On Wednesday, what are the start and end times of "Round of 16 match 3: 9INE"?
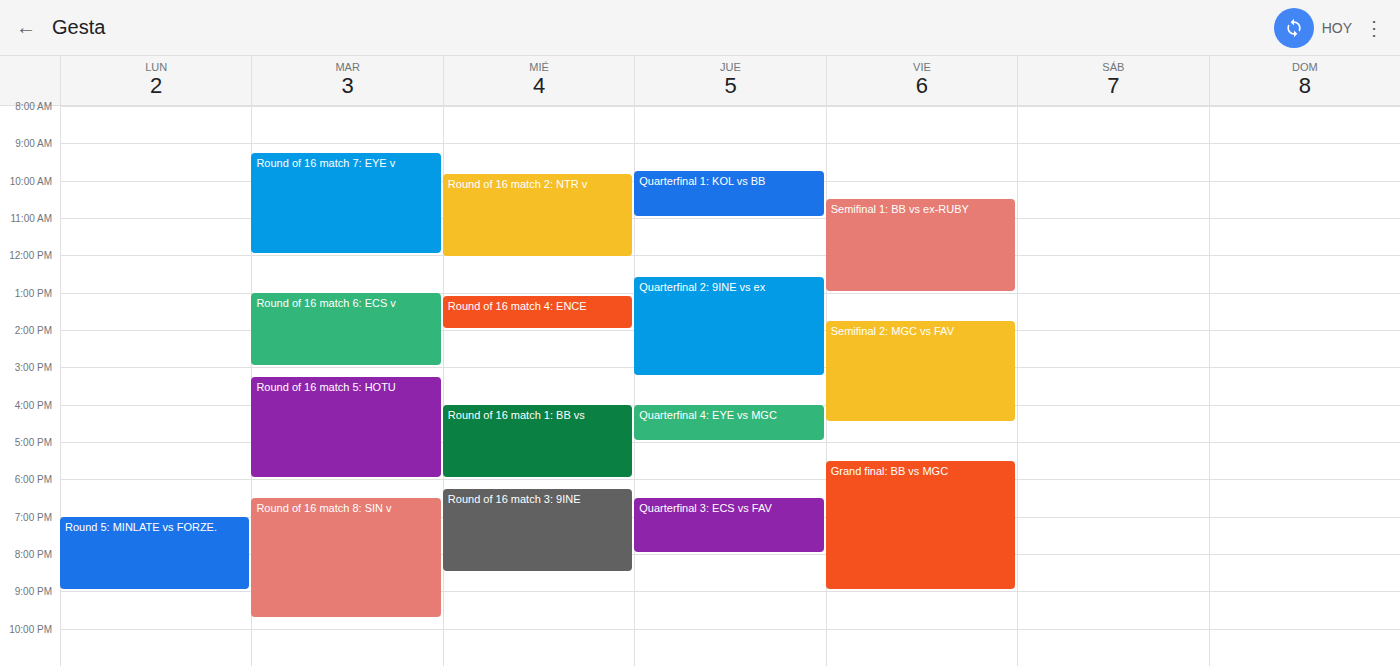
6:15 PM to 8:30 PM